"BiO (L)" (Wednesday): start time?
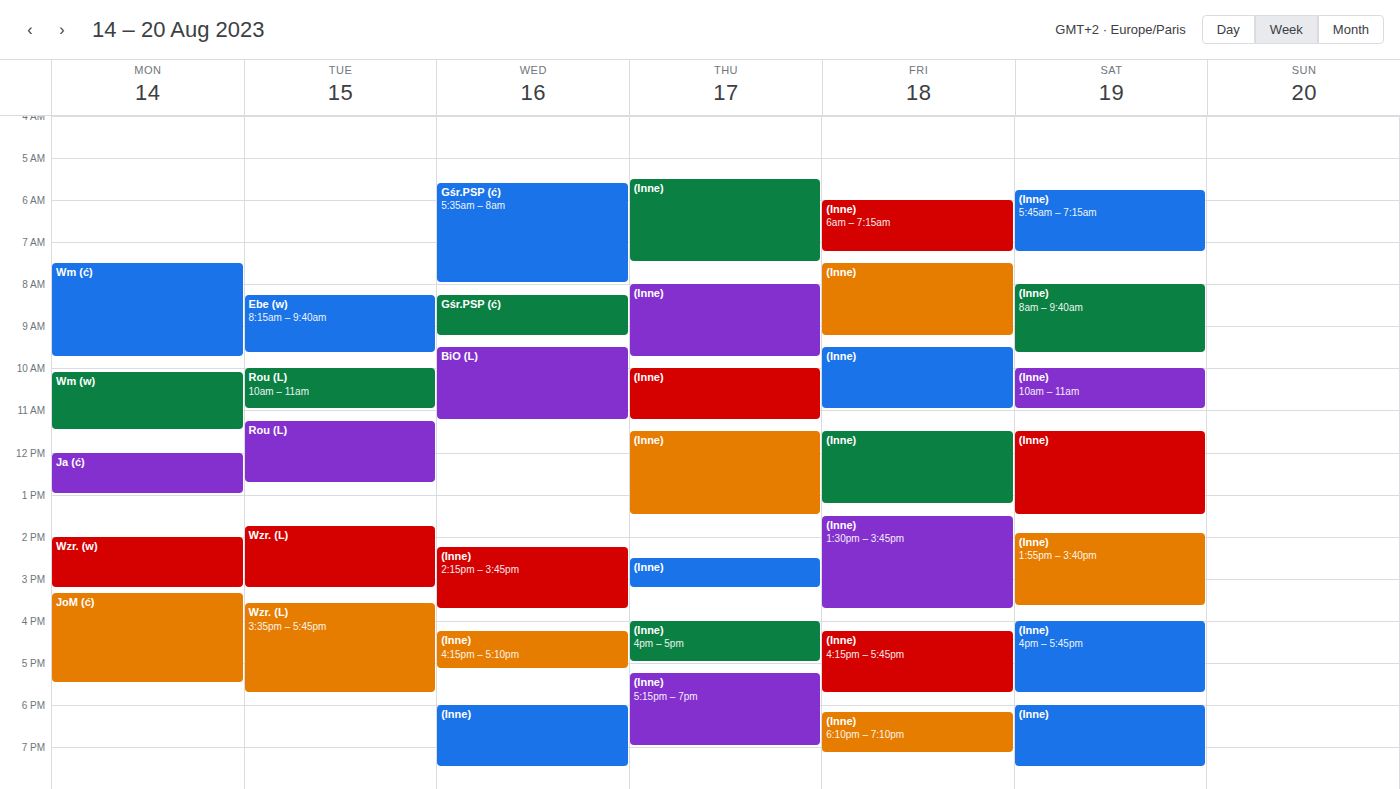
9:30 AM